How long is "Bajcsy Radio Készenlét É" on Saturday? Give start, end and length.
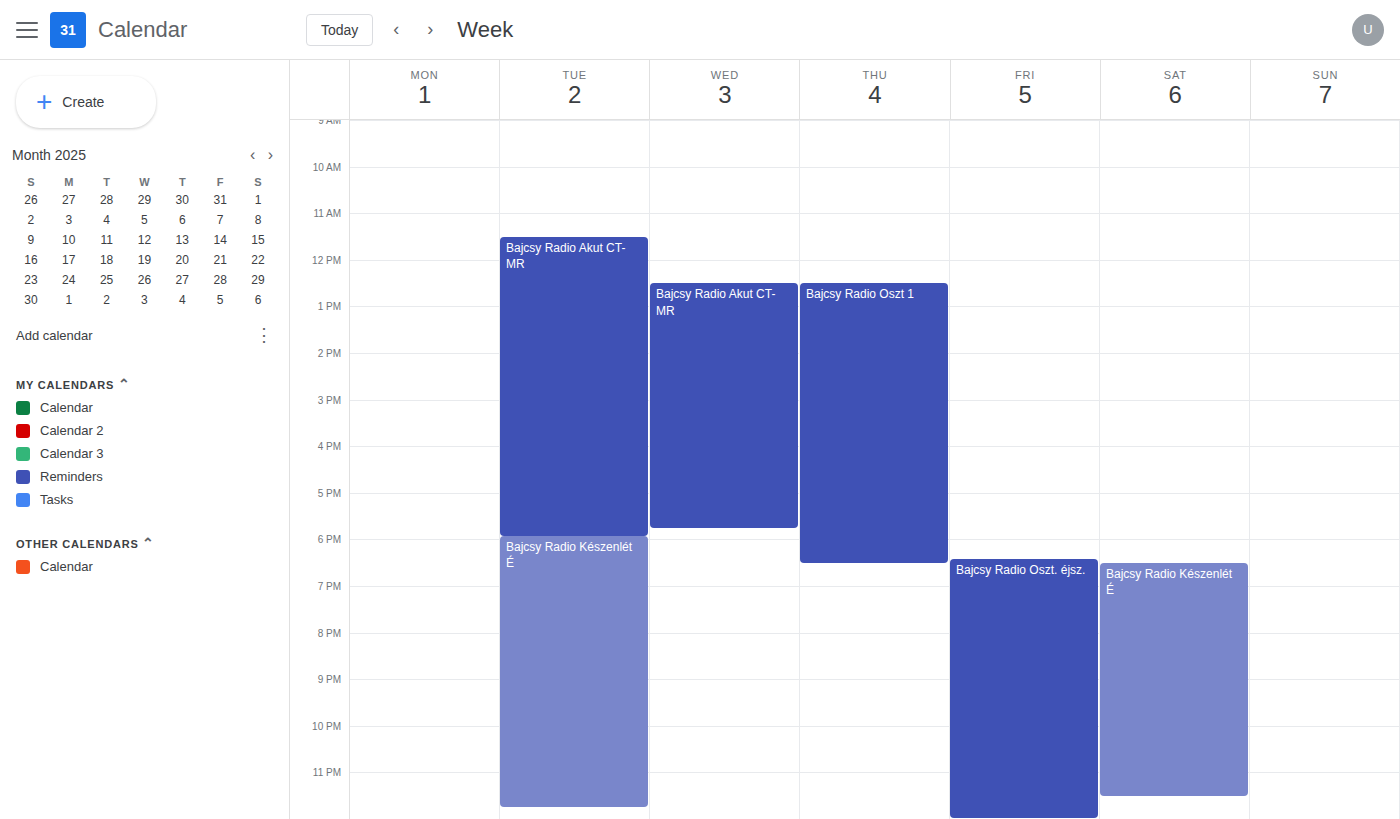
18:30 to 23:30, 5 hours